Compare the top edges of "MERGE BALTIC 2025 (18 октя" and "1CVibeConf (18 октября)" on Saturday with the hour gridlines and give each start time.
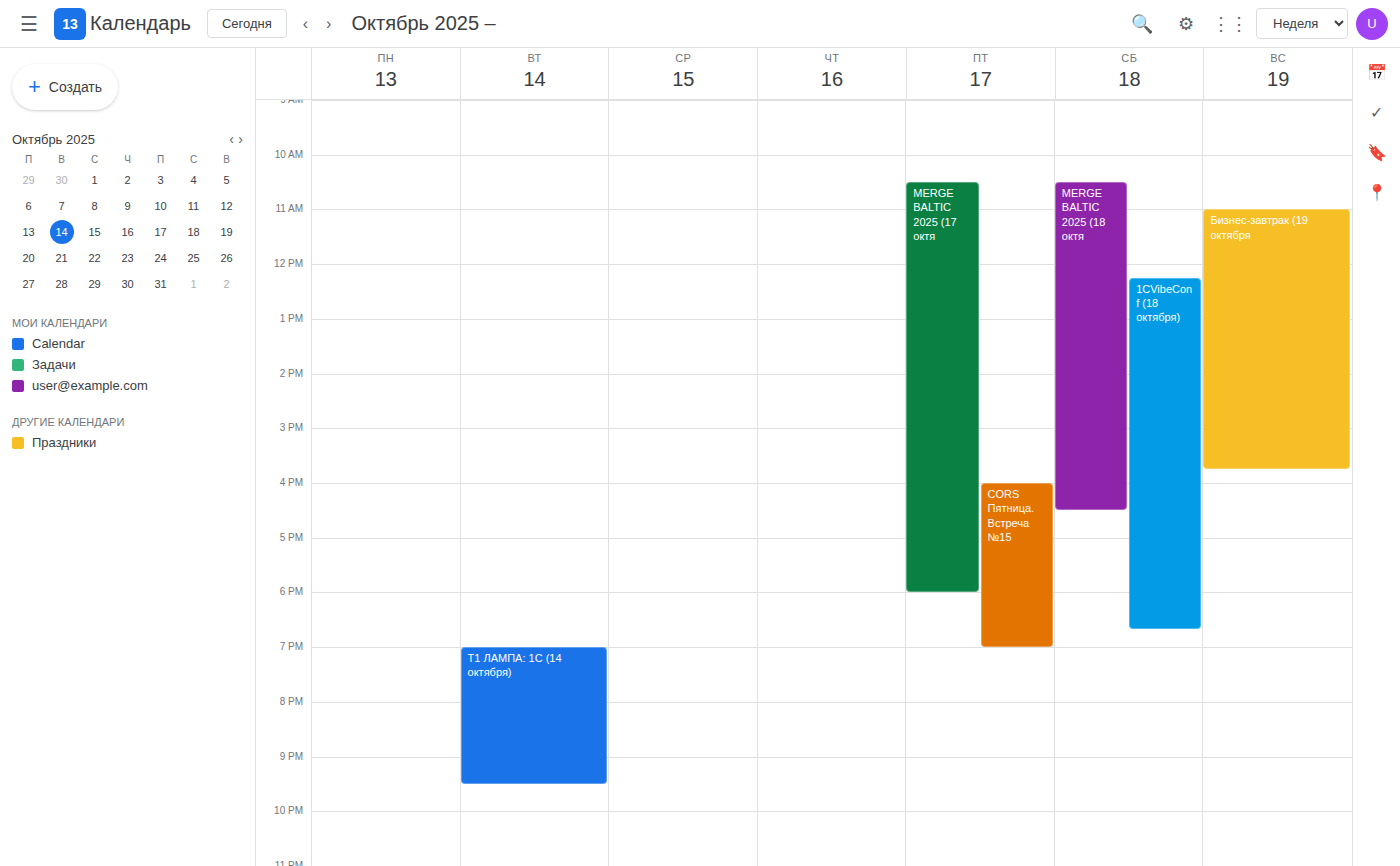
"MERGE BALTIC 2025 (18 октя": 10:30 AM, halfway between the 10 AM and 11 AM lines. "1CVibeConf (18 октября)": 12:15 PM, neither: a quarter of the way from the 12 PM line to the 1 PM line.